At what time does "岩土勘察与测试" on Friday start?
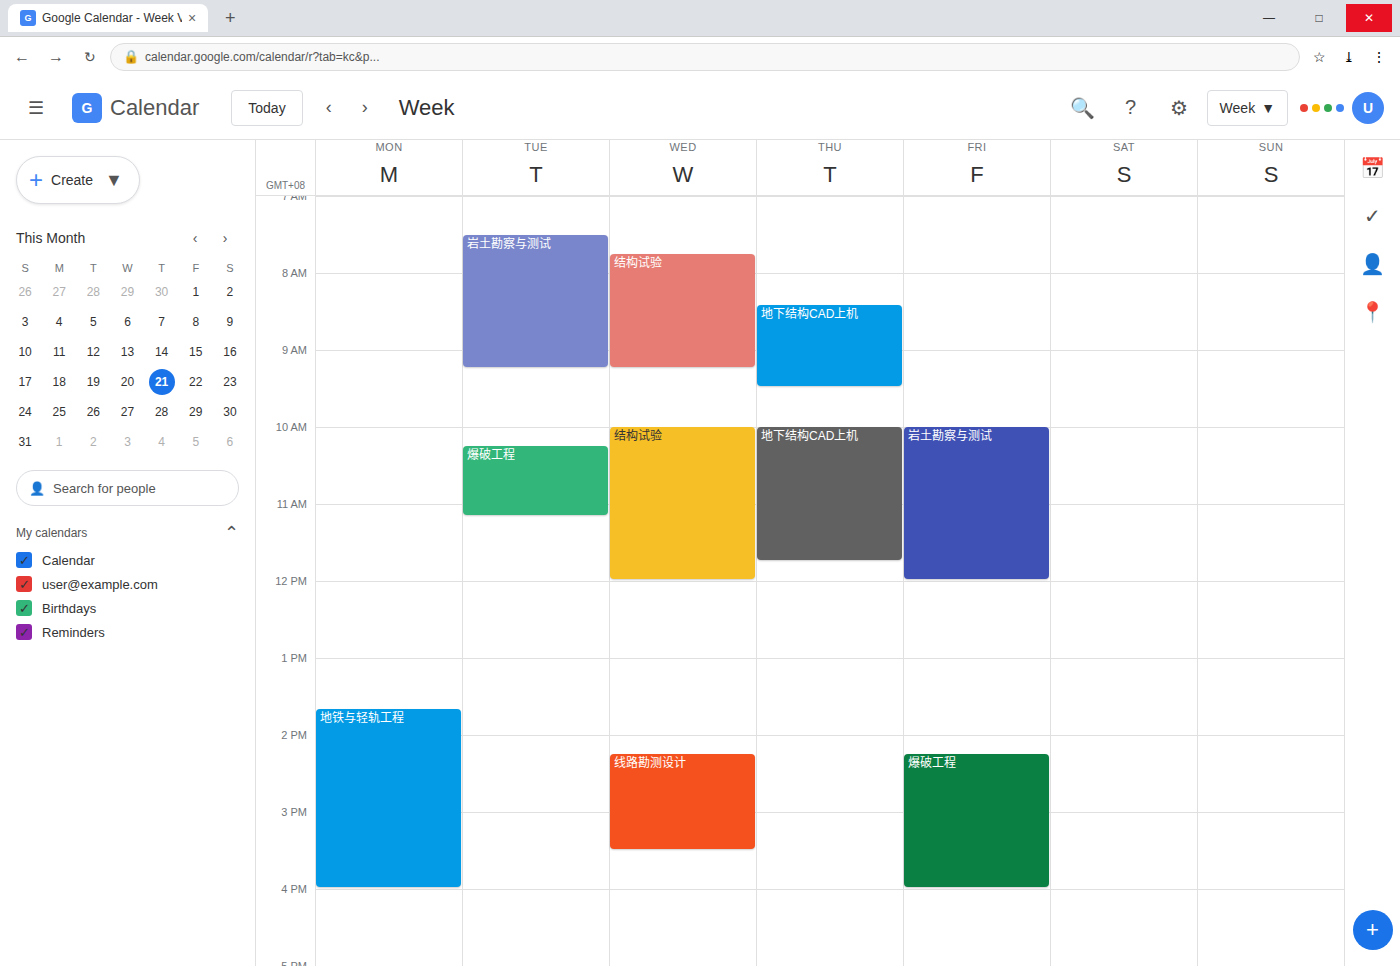
10:00 AM